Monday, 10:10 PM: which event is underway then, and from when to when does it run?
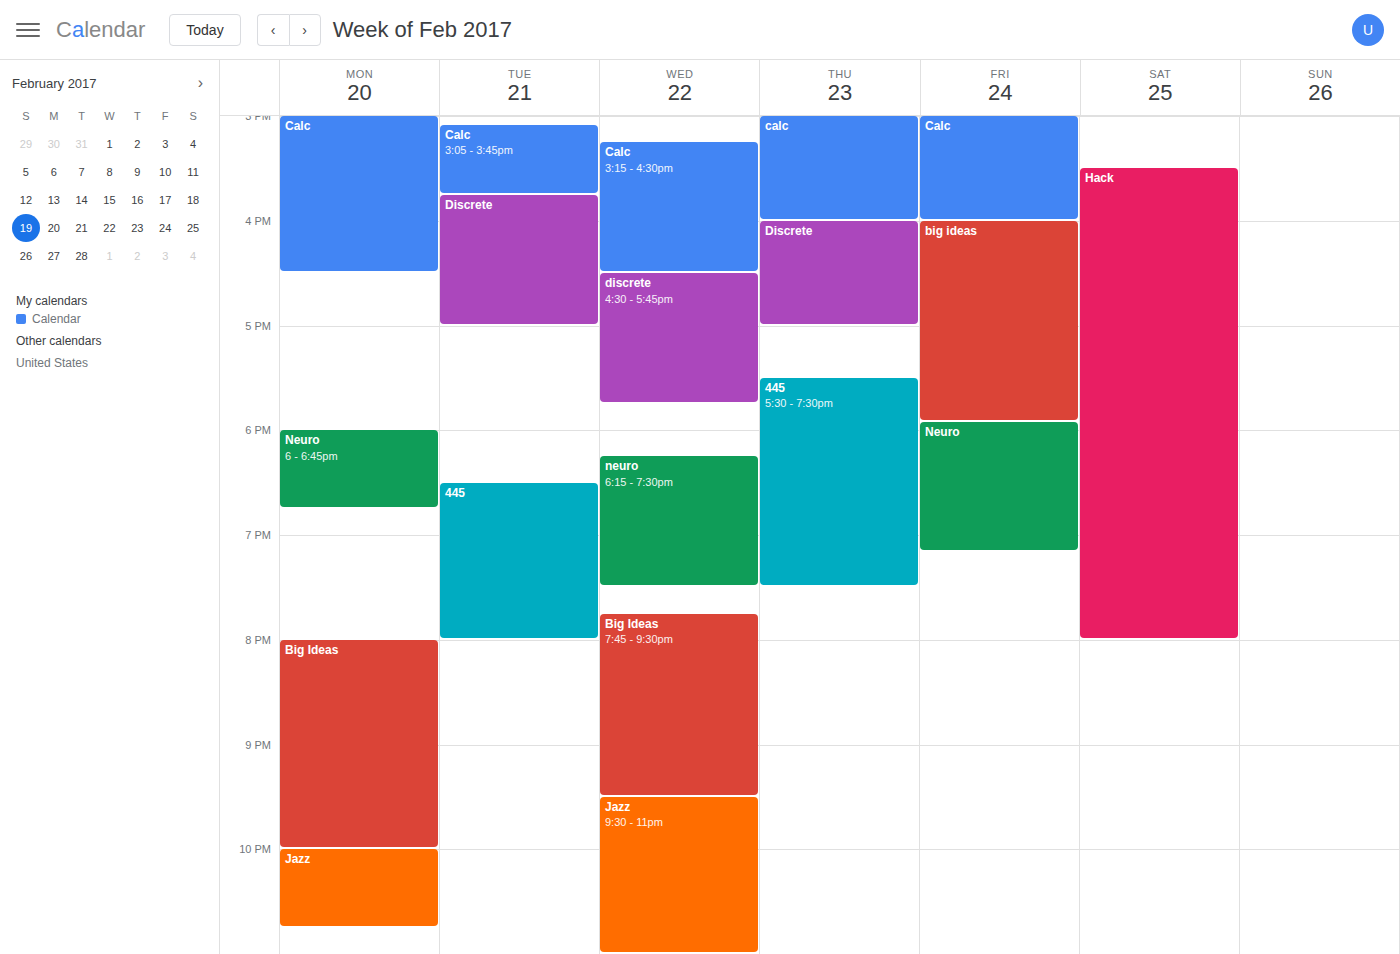
"Jazz", 10:00 PM to 10:45 PM